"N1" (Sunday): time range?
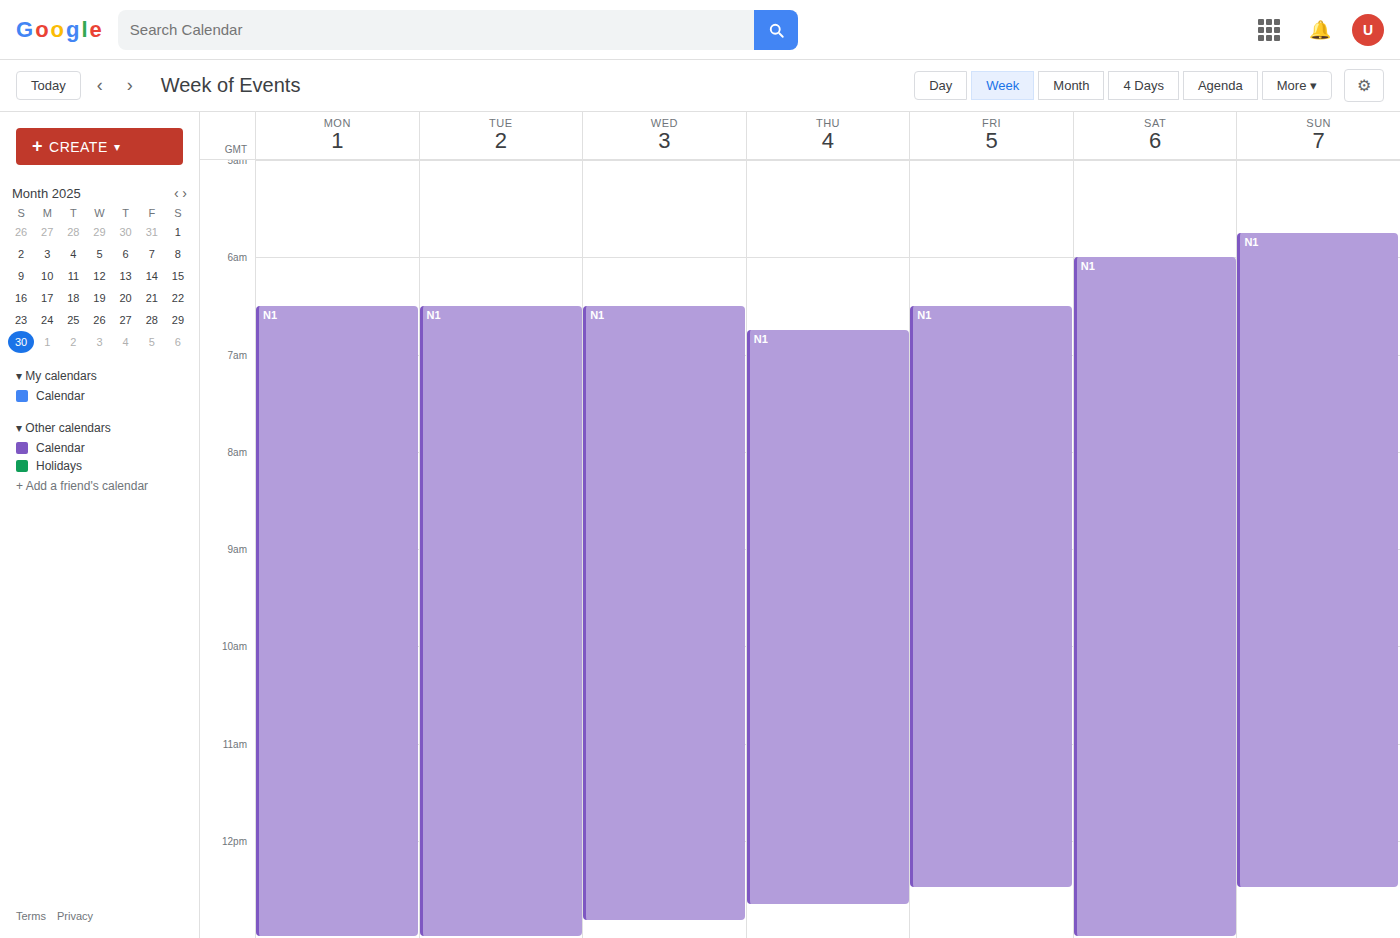
05:45 to 12:30